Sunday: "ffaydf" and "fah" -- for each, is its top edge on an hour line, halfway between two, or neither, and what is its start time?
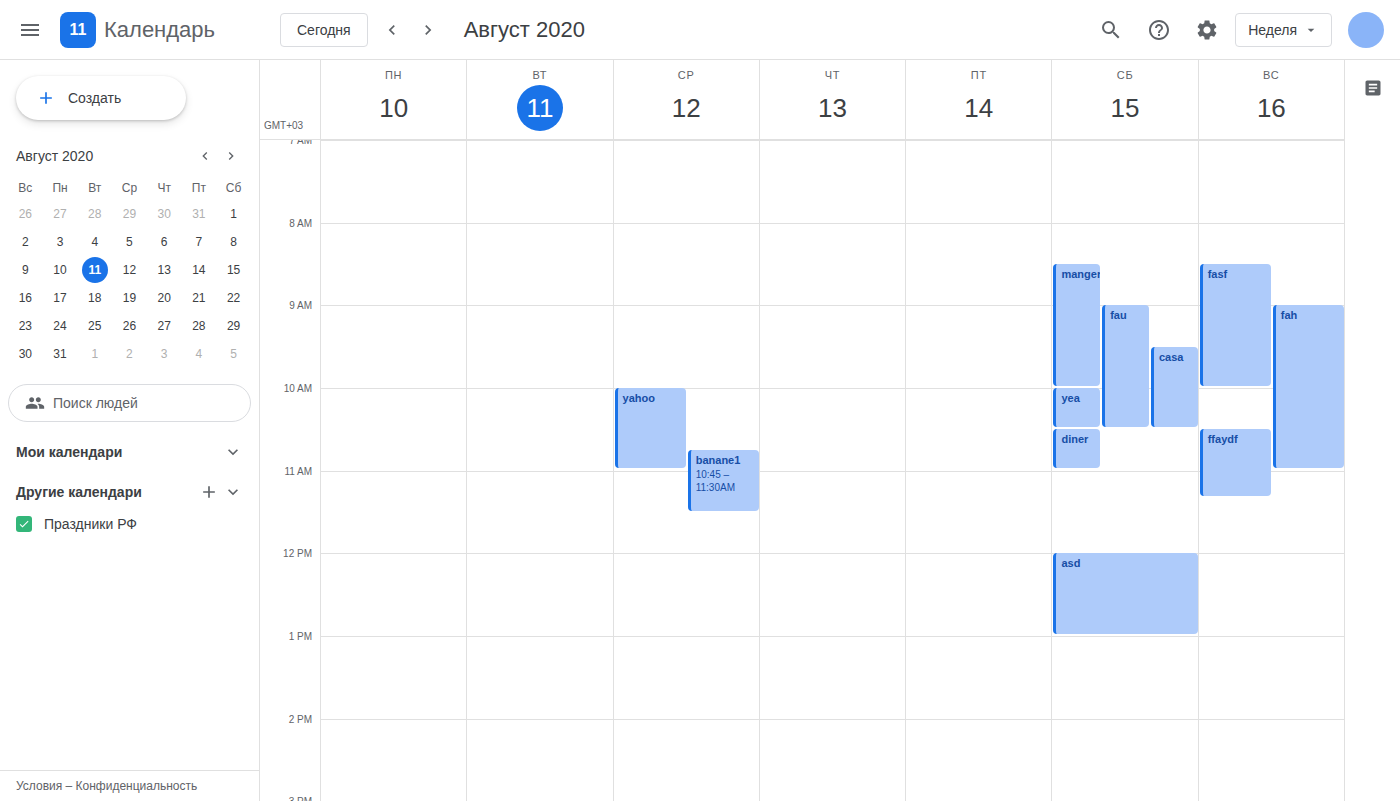
"ffaydf": 10:30 AM, halfway between the 10 AM and 11 AM lines. "fah": 9:00 AM, exactly on the 9 AM line.